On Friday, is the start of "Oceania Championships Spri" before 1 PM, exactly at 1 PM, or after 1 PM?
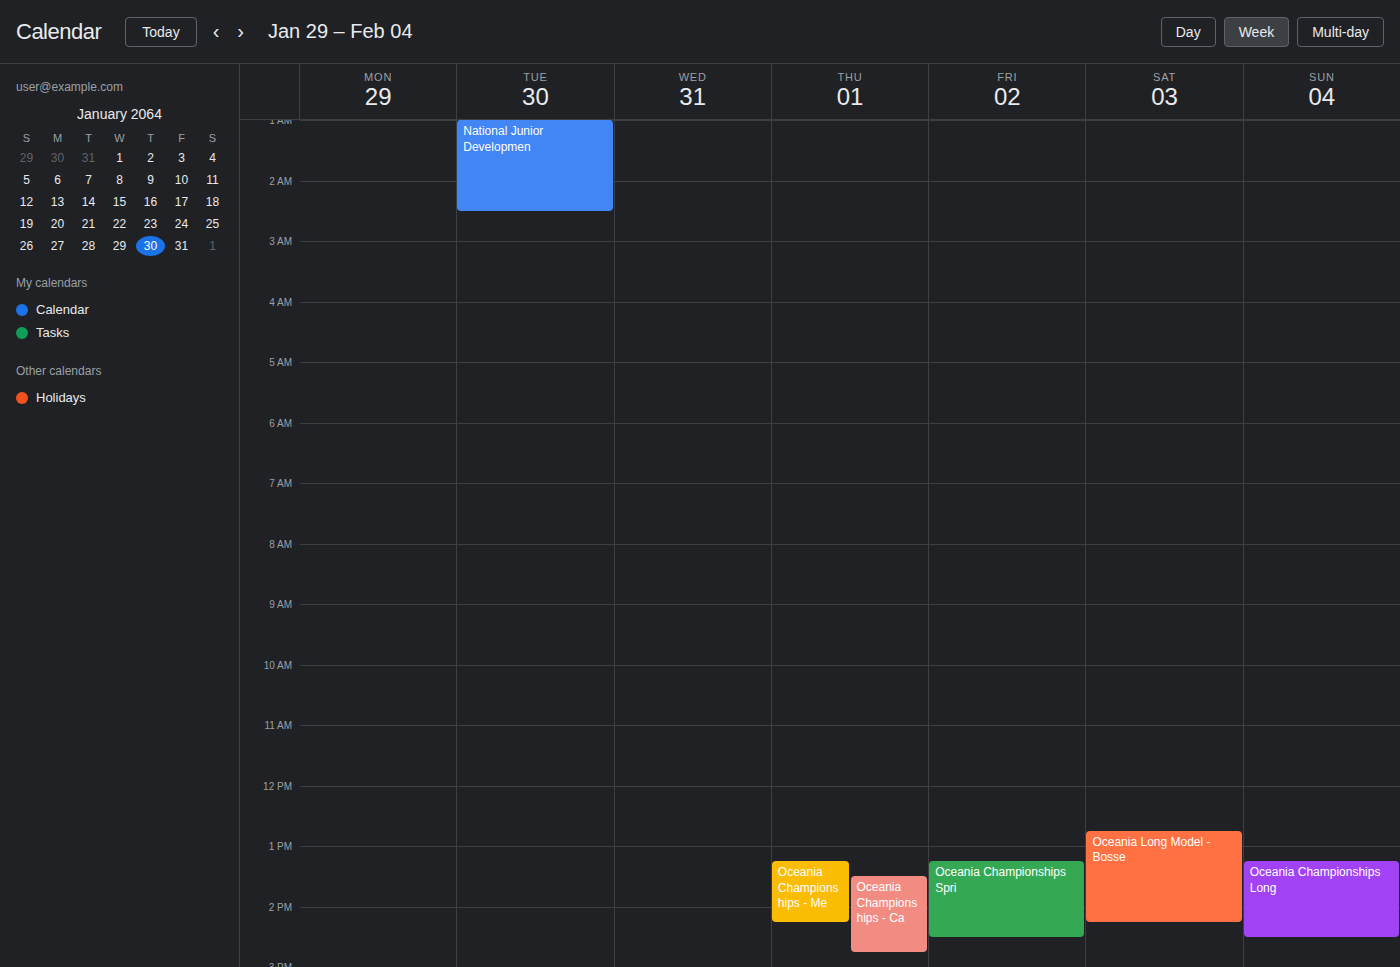
1:15 PM -- after 1 PM, 15 minutes below the 1 PM line.